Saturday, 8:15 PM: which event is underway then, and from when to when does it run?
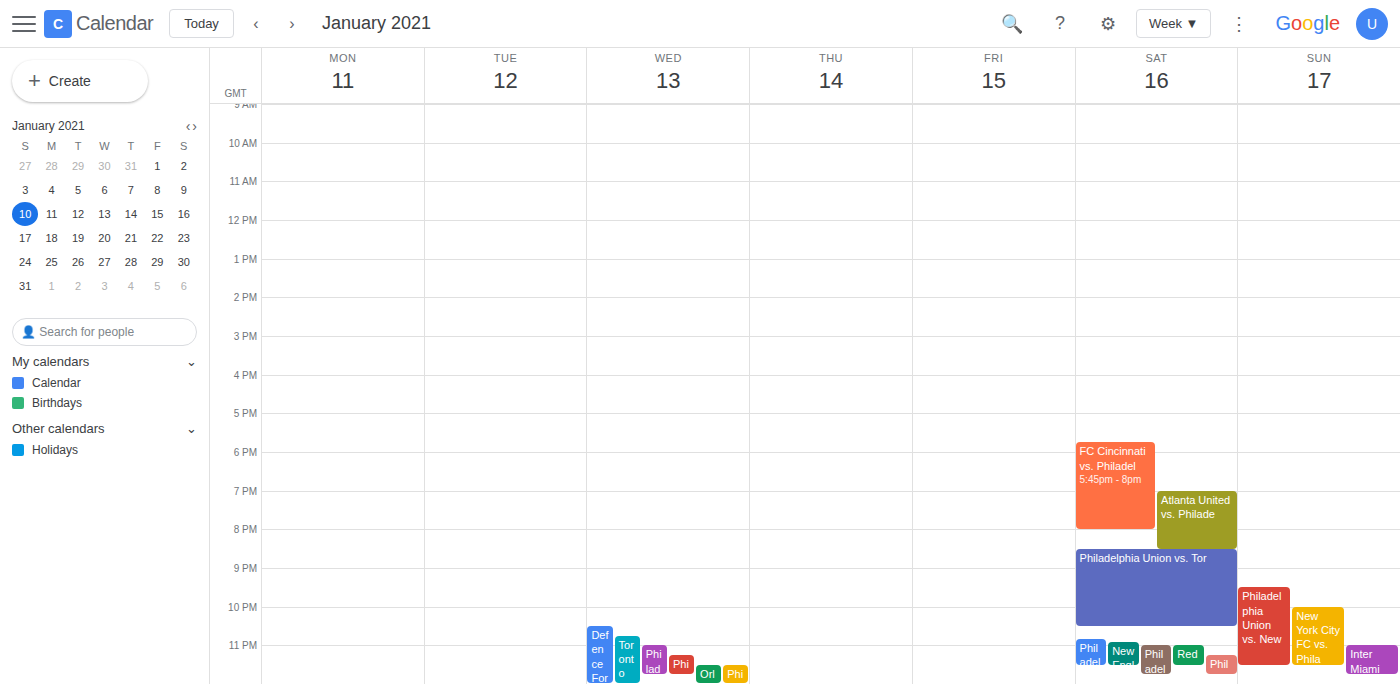
"Atlanta United vs. Philade", 7:00 PM to 8:30 PM